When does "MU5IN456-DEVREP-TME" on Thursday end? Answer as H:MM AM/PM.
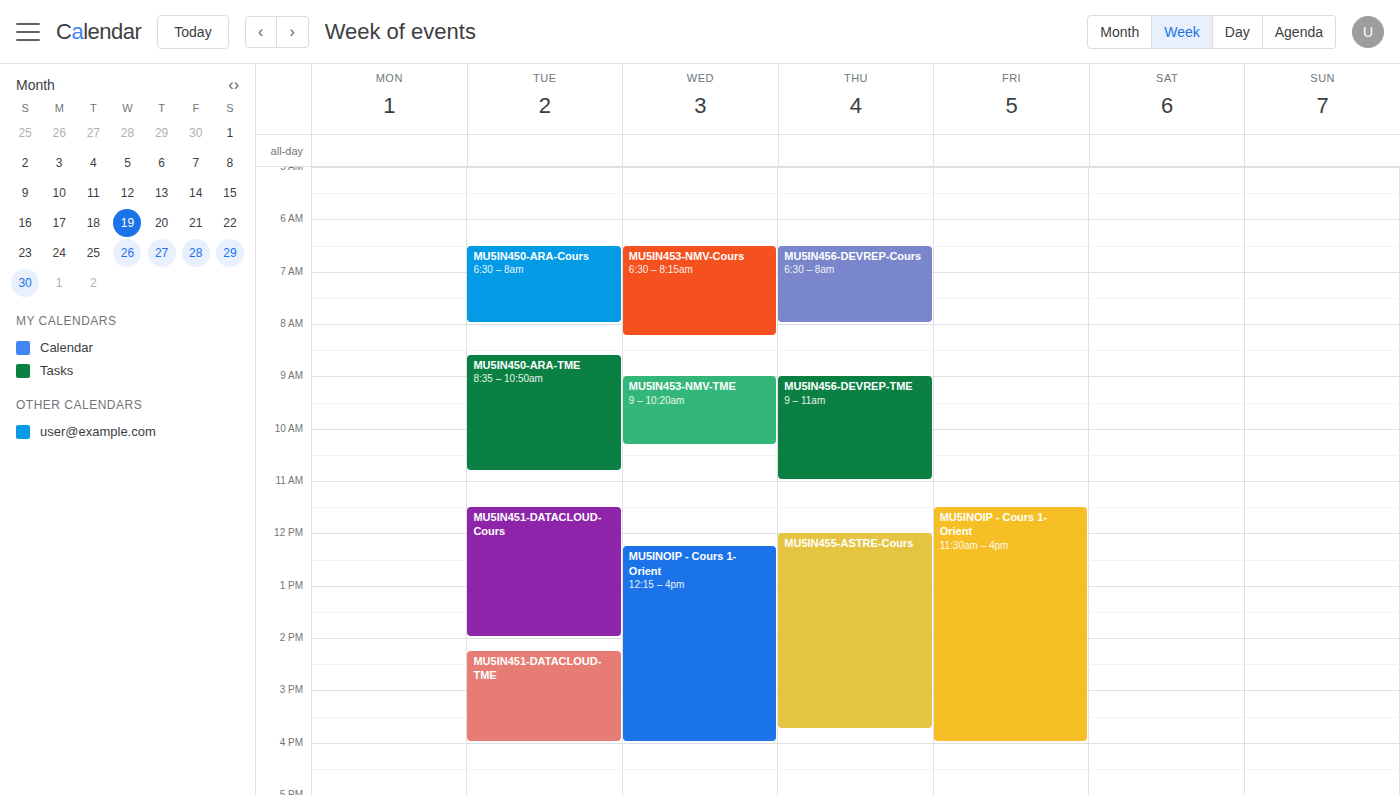
11:00 AM